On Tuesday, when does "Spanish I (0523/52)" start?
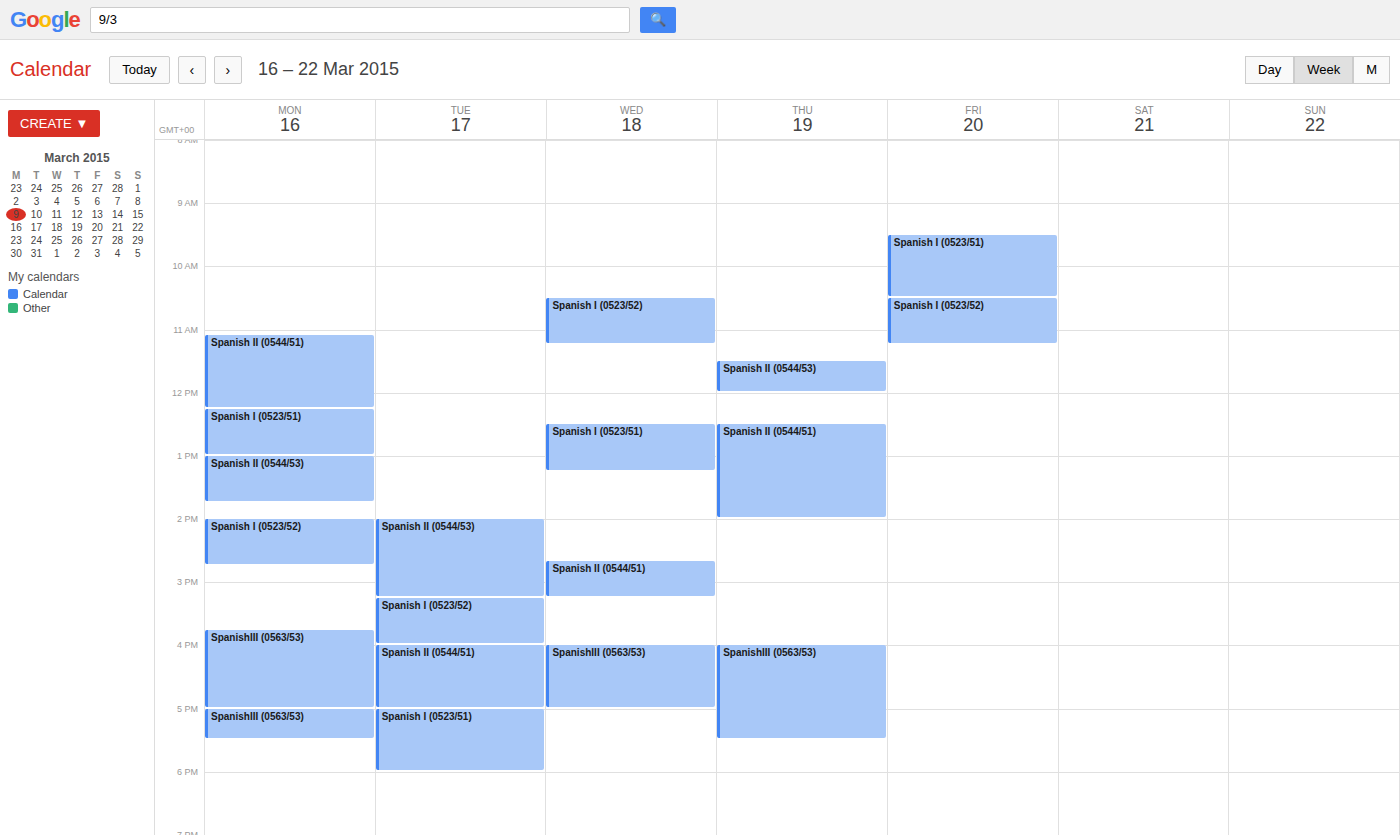
3:15 PM